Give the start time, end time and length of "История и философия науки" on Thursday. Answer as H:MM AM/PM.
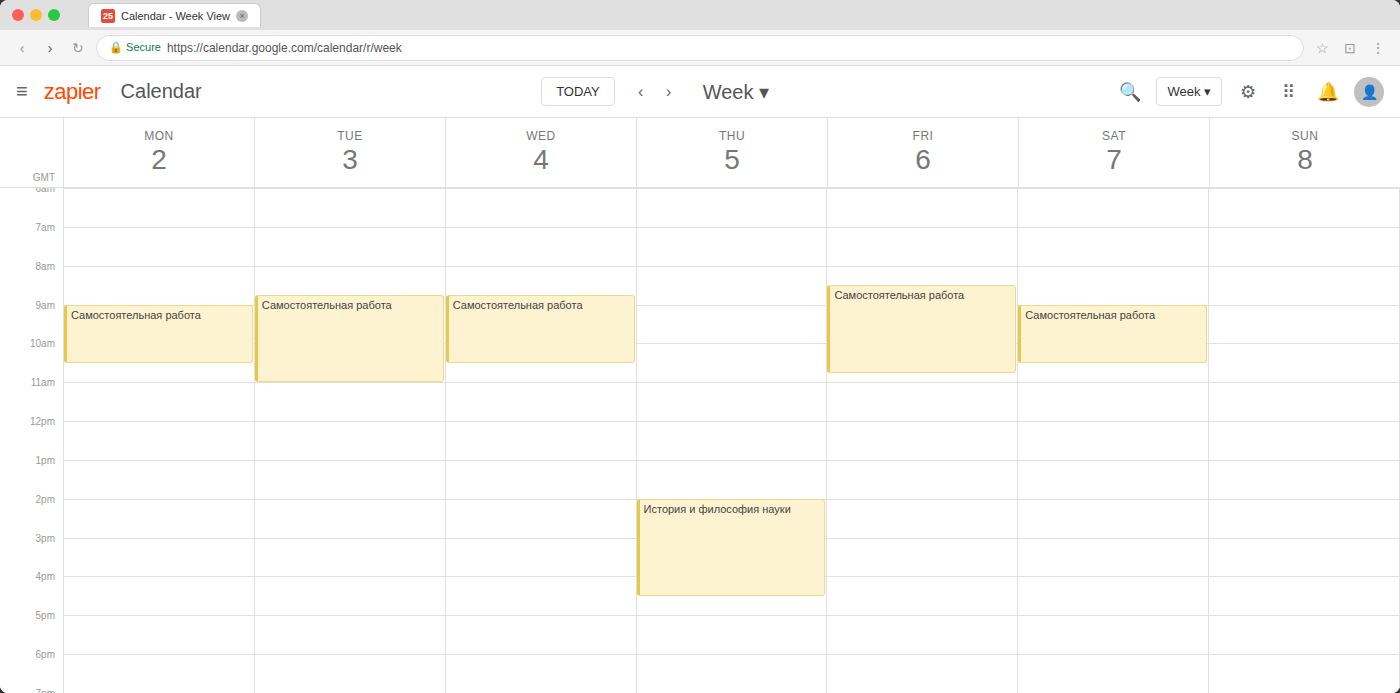
2:00 PM to 4:30 PM, 2 hours 30 minutes